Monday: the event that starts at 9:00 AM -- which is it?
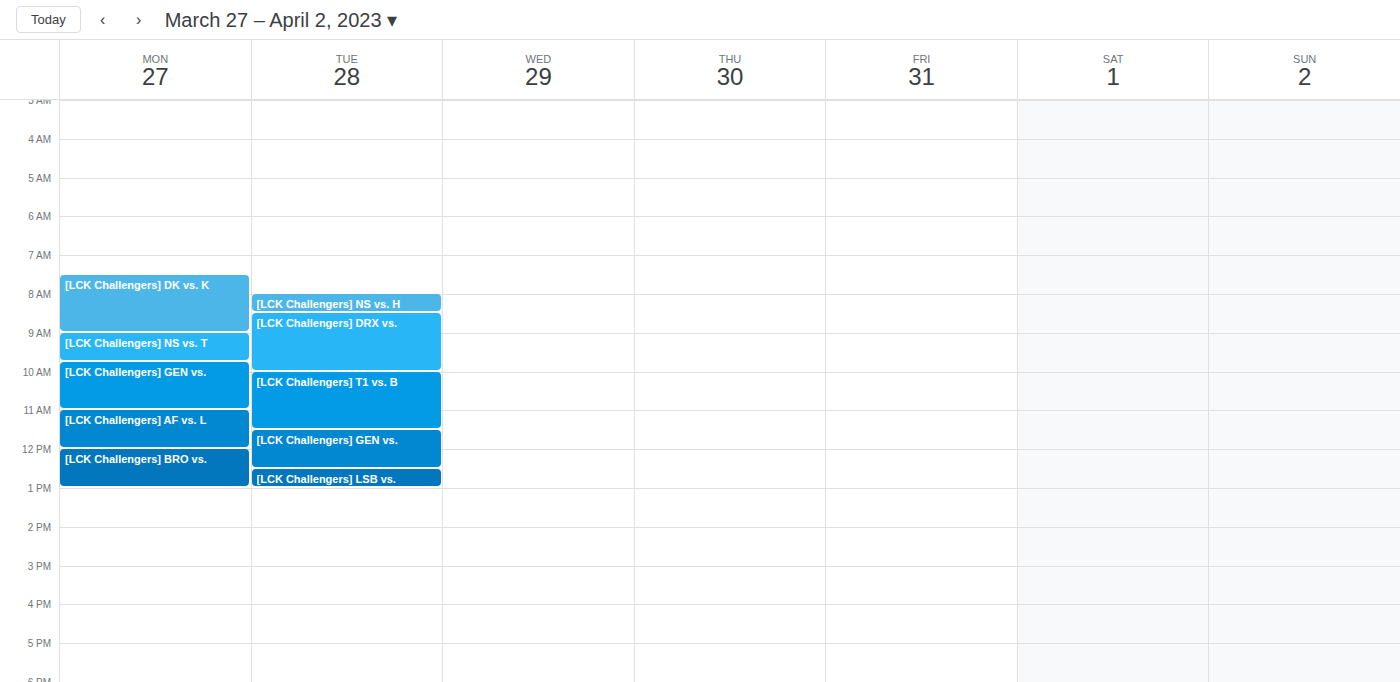
"[LCK Challengers] NS vs. T"